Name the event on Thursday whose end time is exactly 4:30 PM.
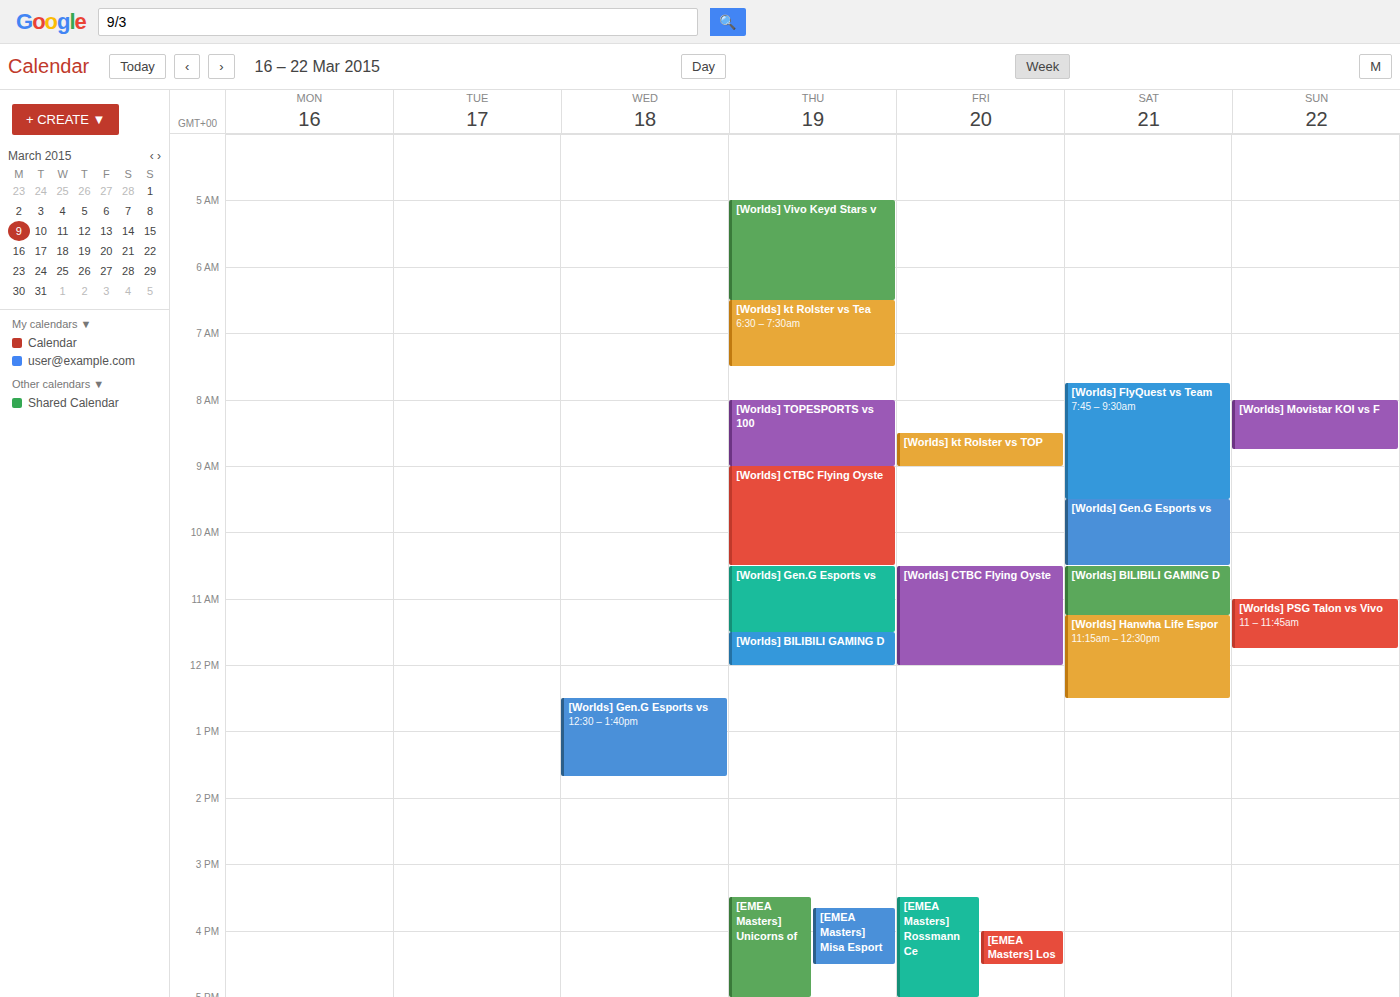
"[EMEA Masters] Misa Esport"